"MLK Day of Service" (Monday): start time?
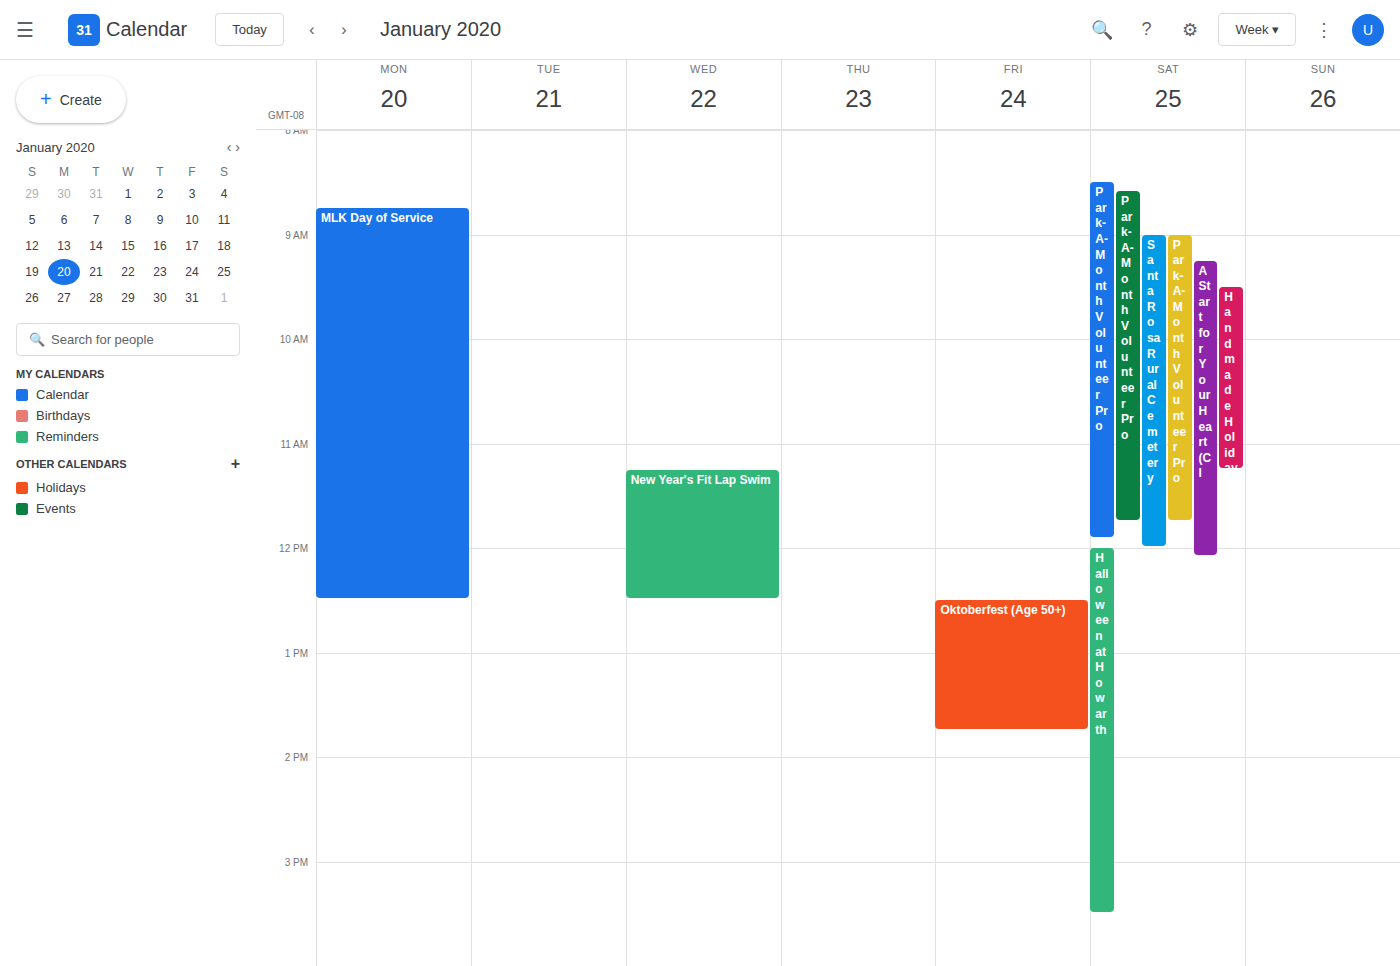
8:45 AM